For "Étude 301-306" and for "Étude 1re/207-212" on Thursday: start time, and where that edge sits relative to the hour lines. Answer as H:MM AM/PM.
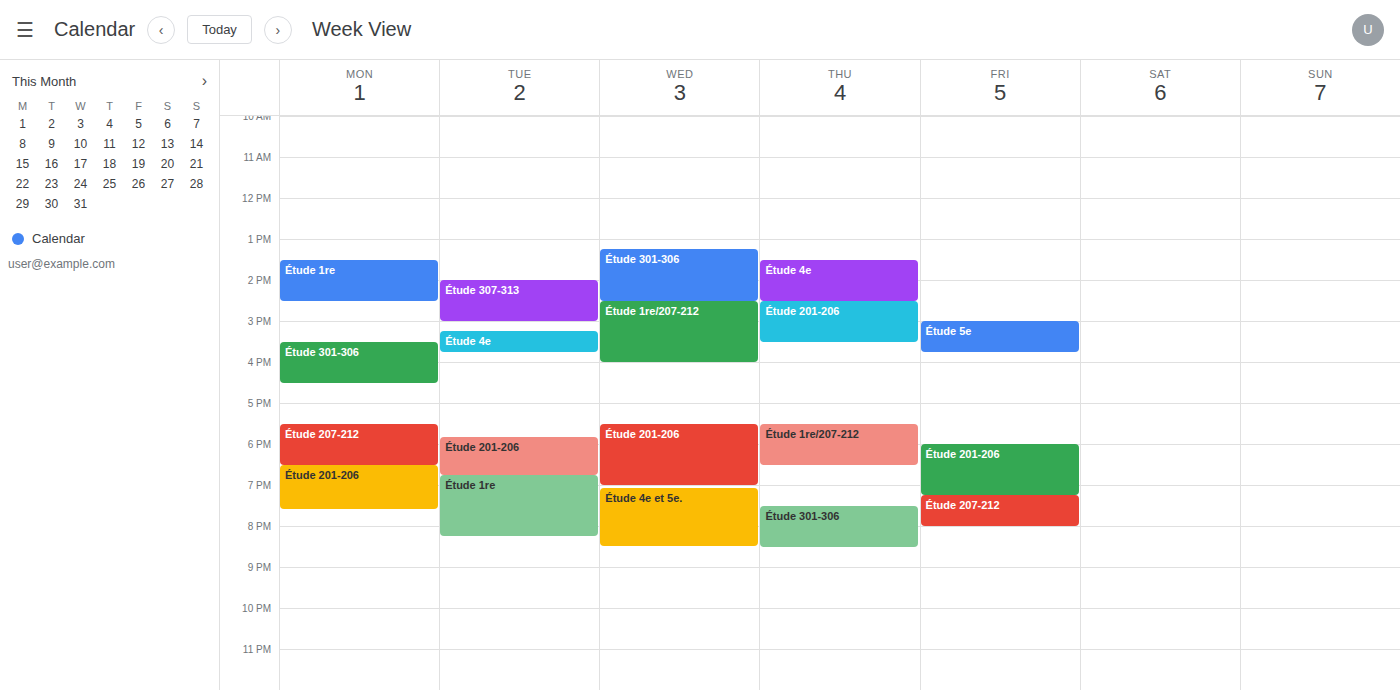
"Étude 301-306": 7:30 PM, halfway between the 7 PM and 8 PM lines. "Étude 1re/207-212": 5:30 PM, halfway between the 5 PM and 6 PM lines.